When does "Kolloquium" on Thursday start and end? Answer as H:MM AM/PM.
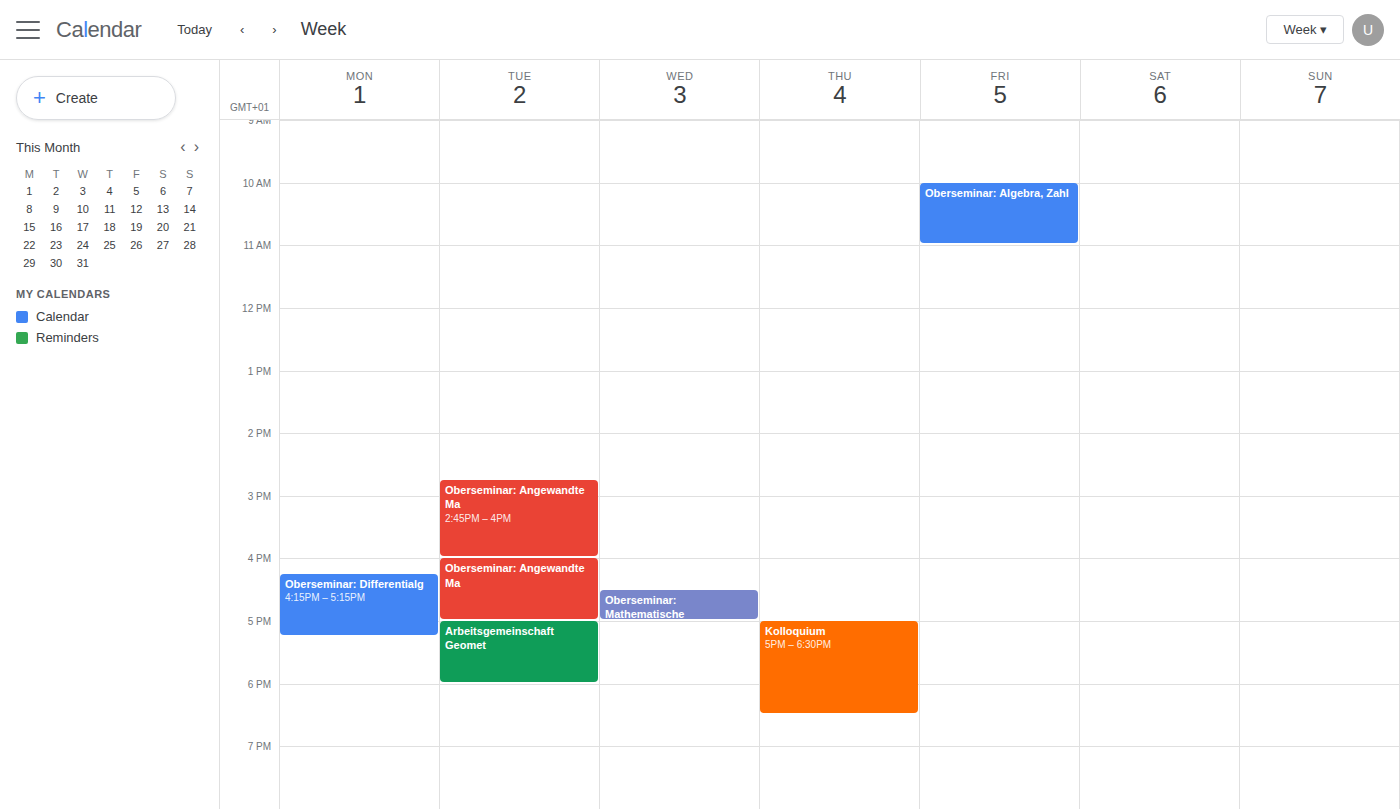
5:00 PM to 6:30 PM